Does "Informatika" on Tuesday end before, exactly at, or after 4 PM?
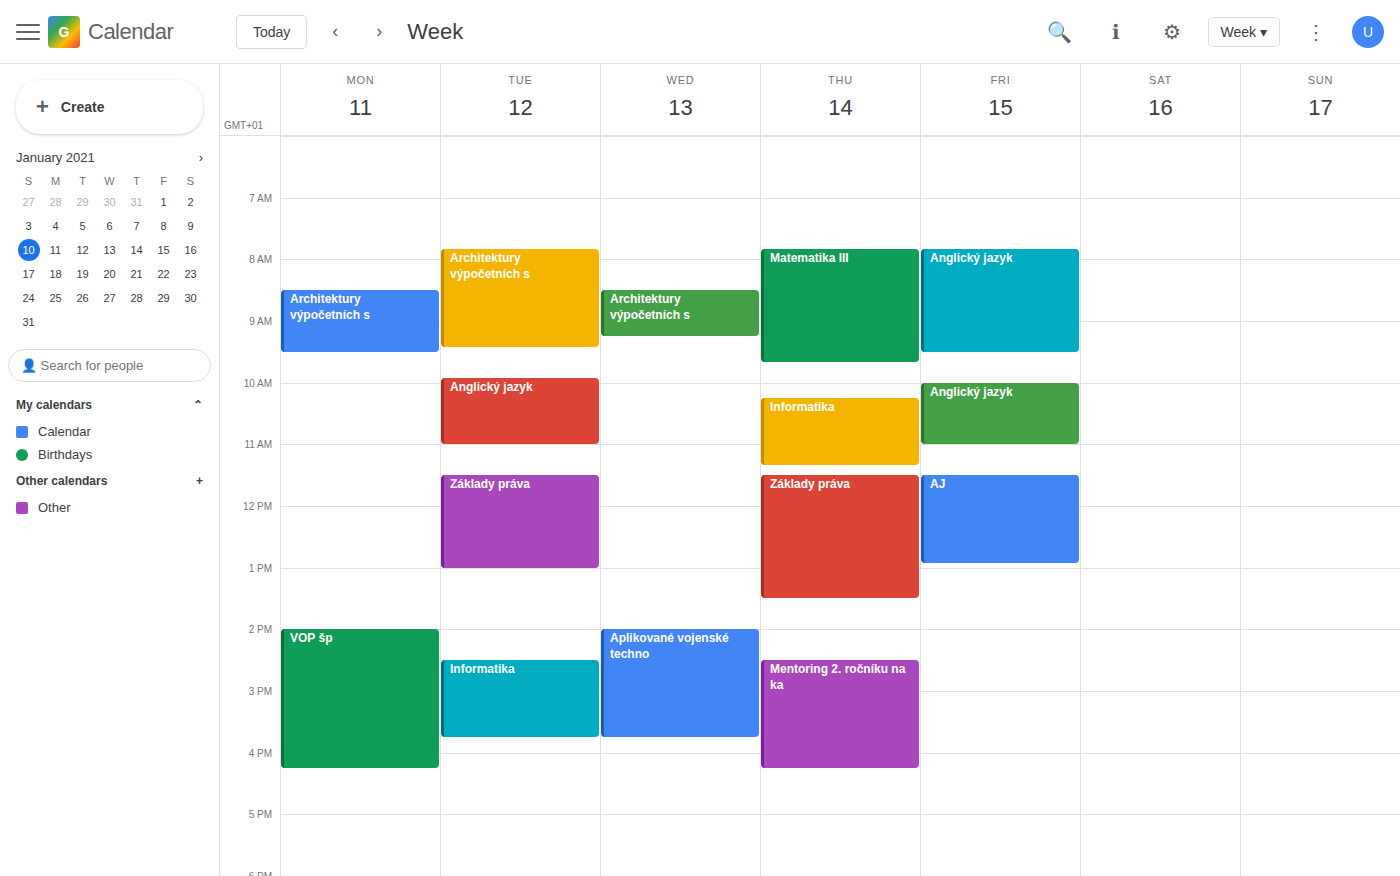
3:45 PM -- before 4 PM, 15 minutes above the 4 PM line.